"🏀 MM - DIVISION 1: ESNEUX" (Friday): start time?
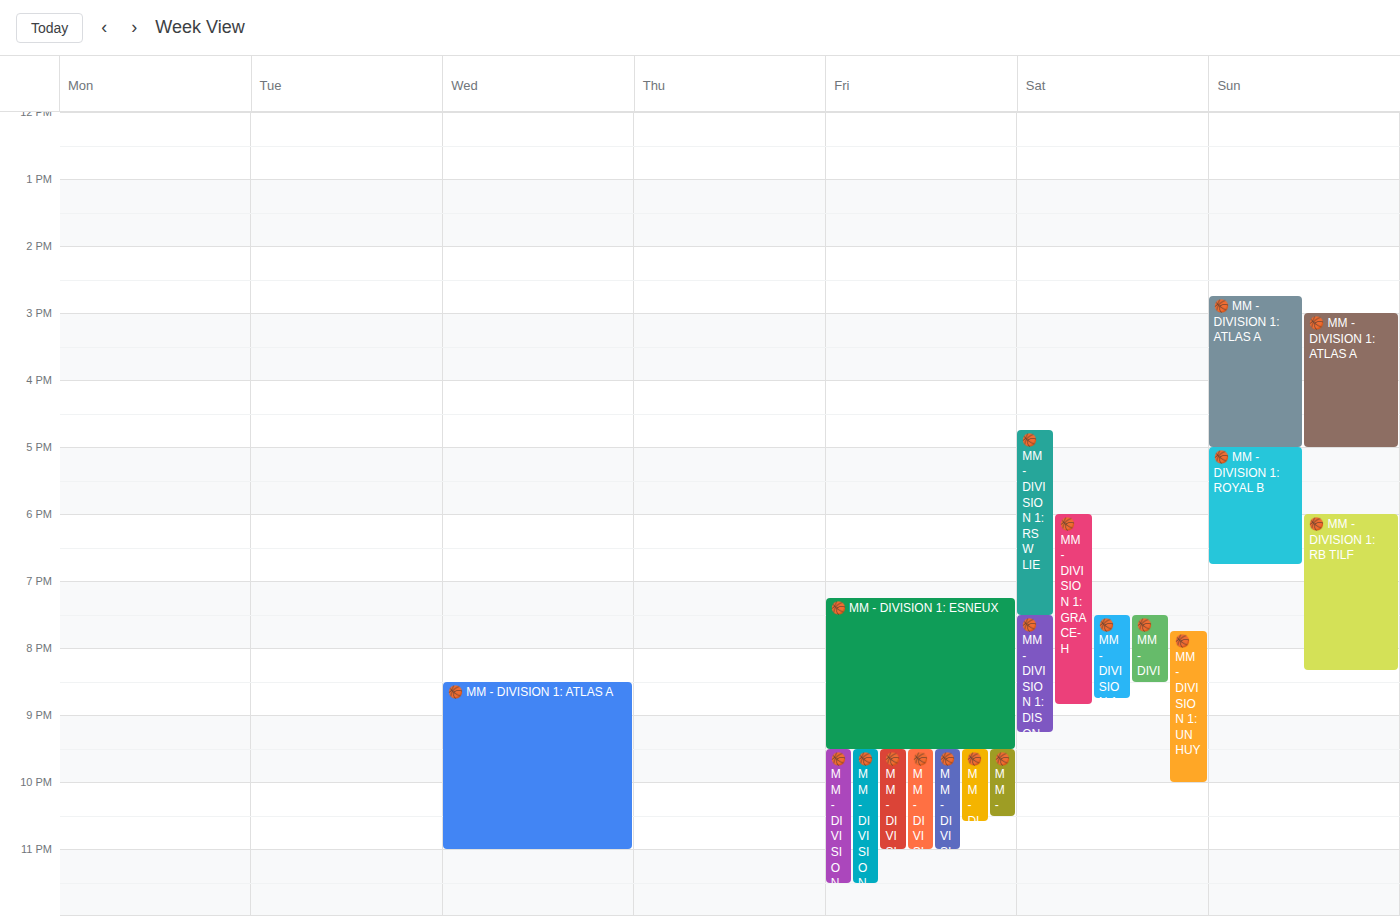
19:15